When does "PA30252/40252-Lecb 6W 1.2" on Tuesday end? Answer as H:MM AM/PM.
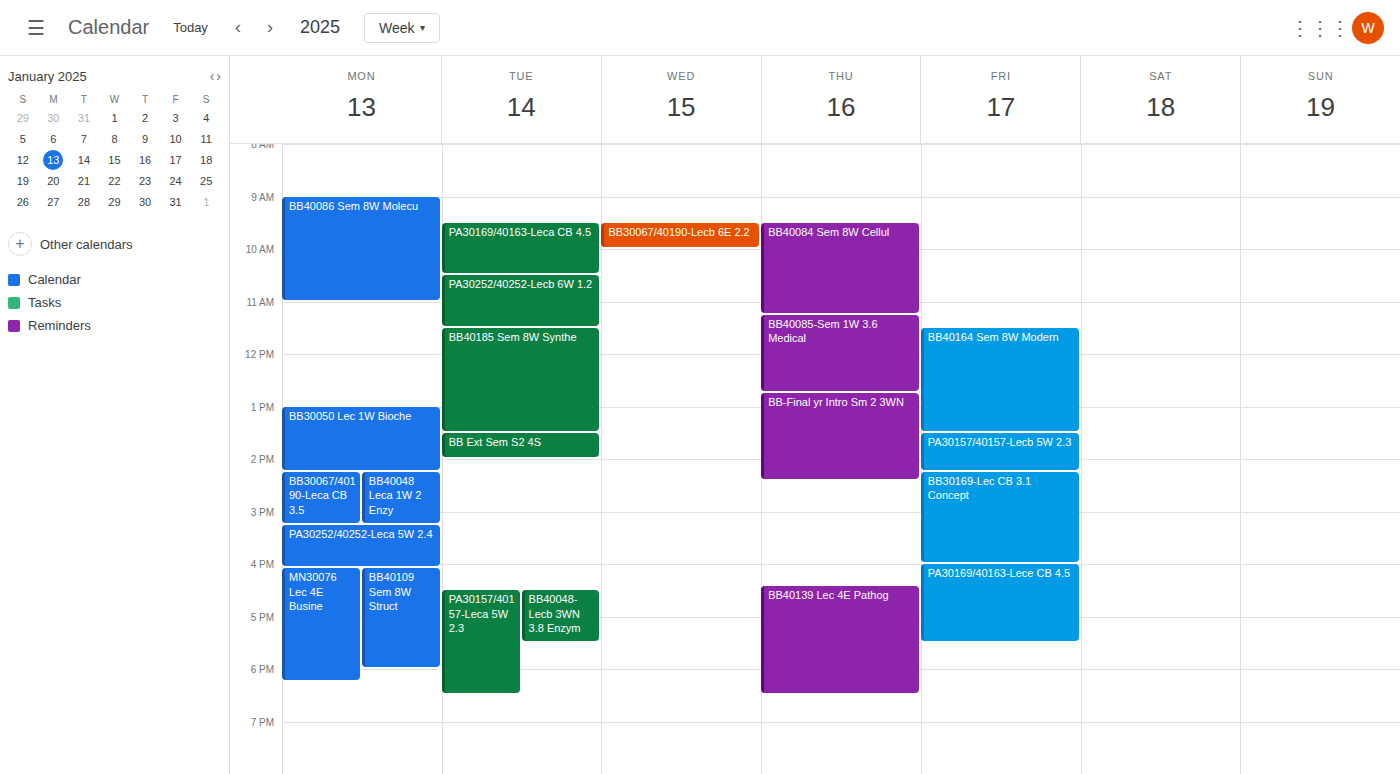
11:30 AM